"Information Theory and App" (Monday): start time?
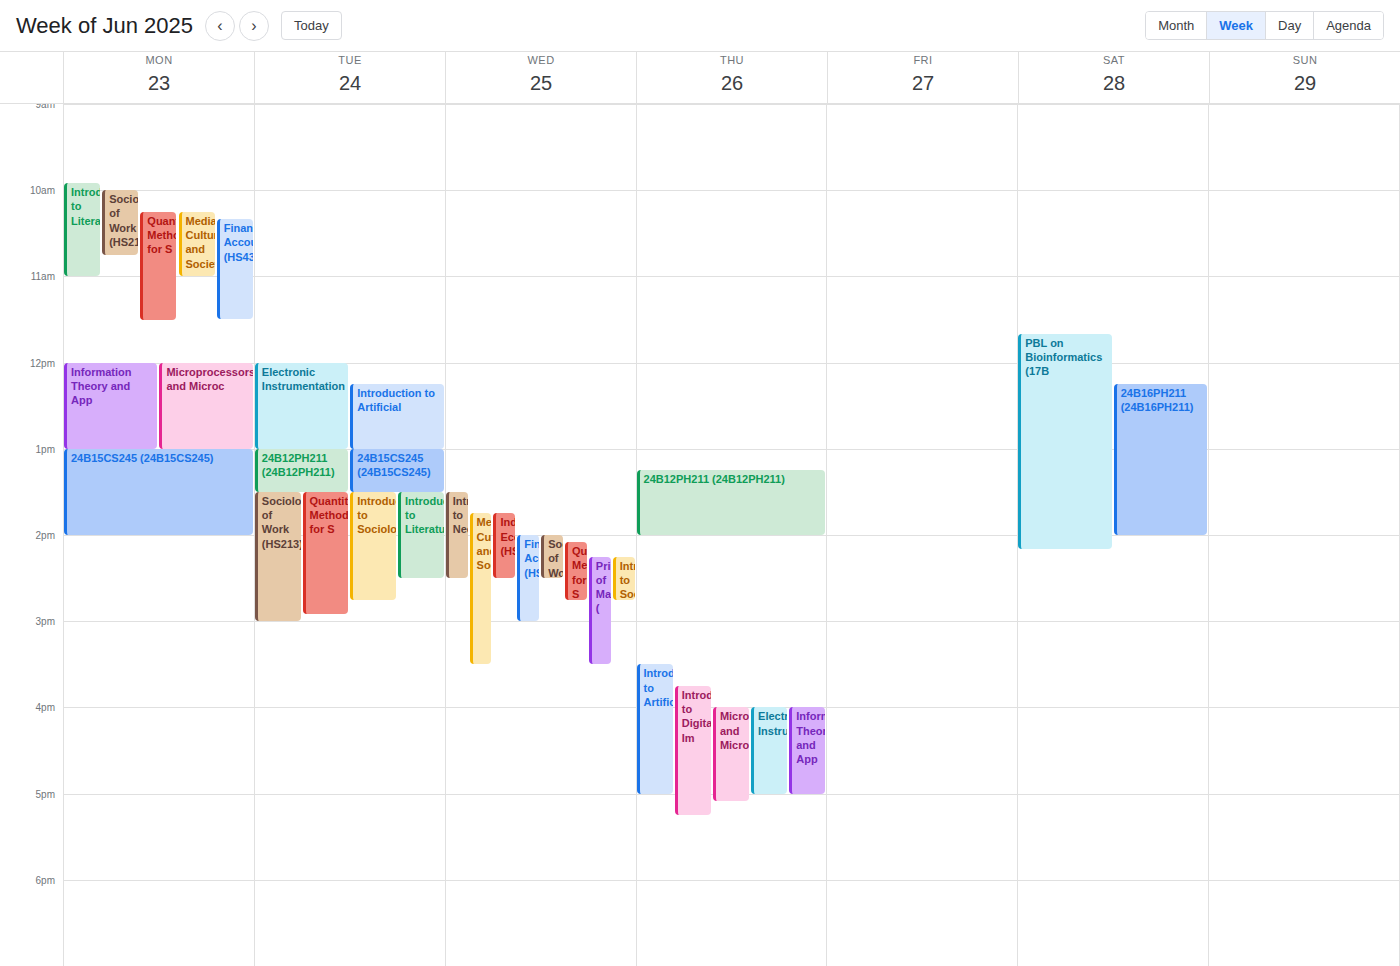
12:00